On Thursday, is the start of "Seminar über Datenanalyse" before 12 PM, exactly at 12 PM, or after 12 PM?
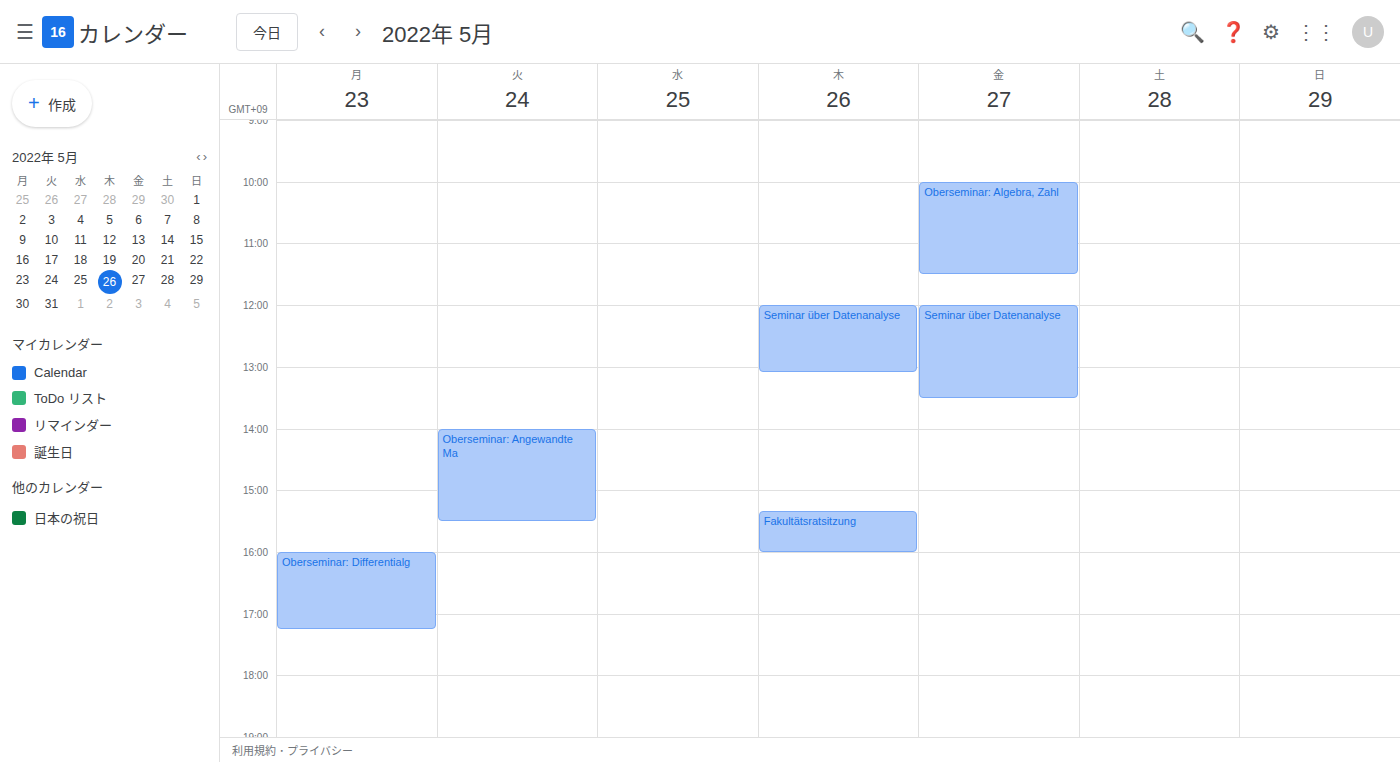
12:00 PM -- exactly at 12 PM, on the 12 PM line.